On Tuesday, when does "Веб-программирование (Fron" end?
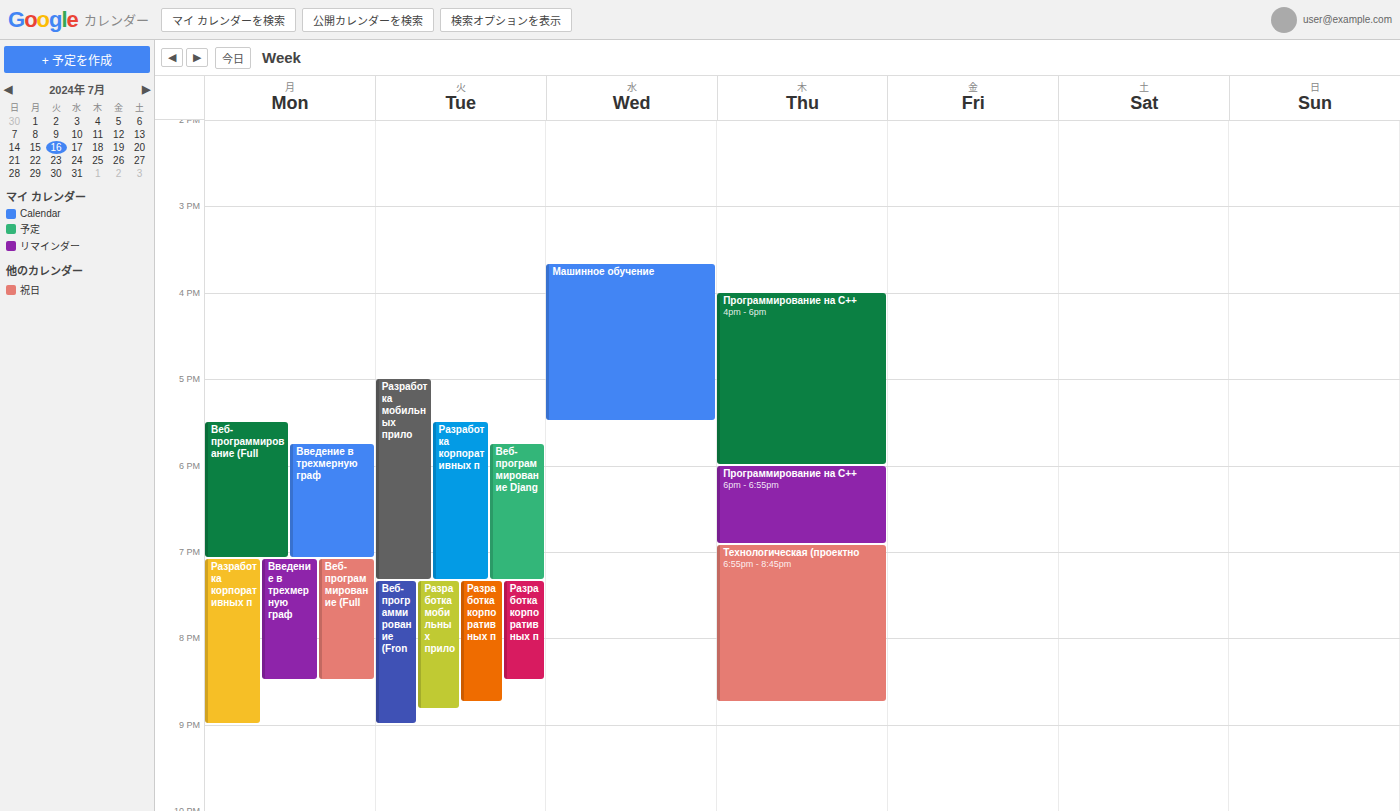
9:00 PM